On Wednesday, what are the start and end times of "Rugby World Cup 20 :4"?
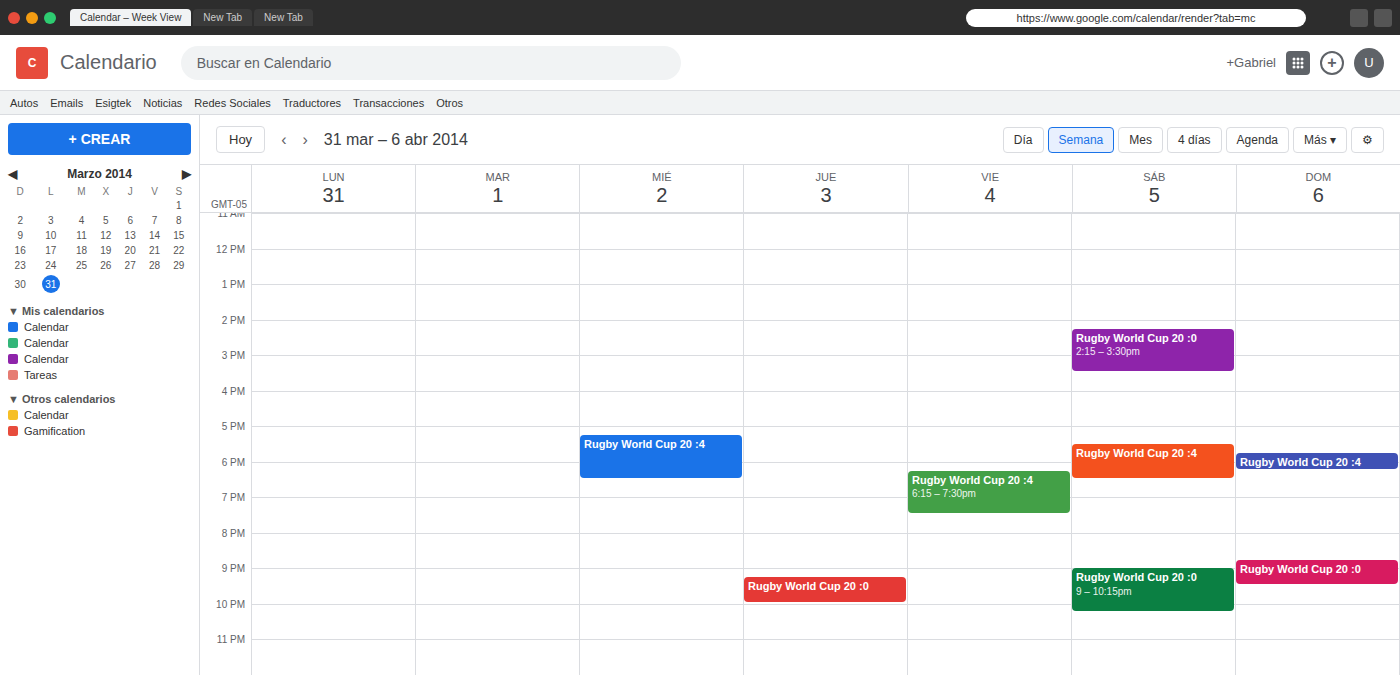
5:15 PM to 6:30 PM